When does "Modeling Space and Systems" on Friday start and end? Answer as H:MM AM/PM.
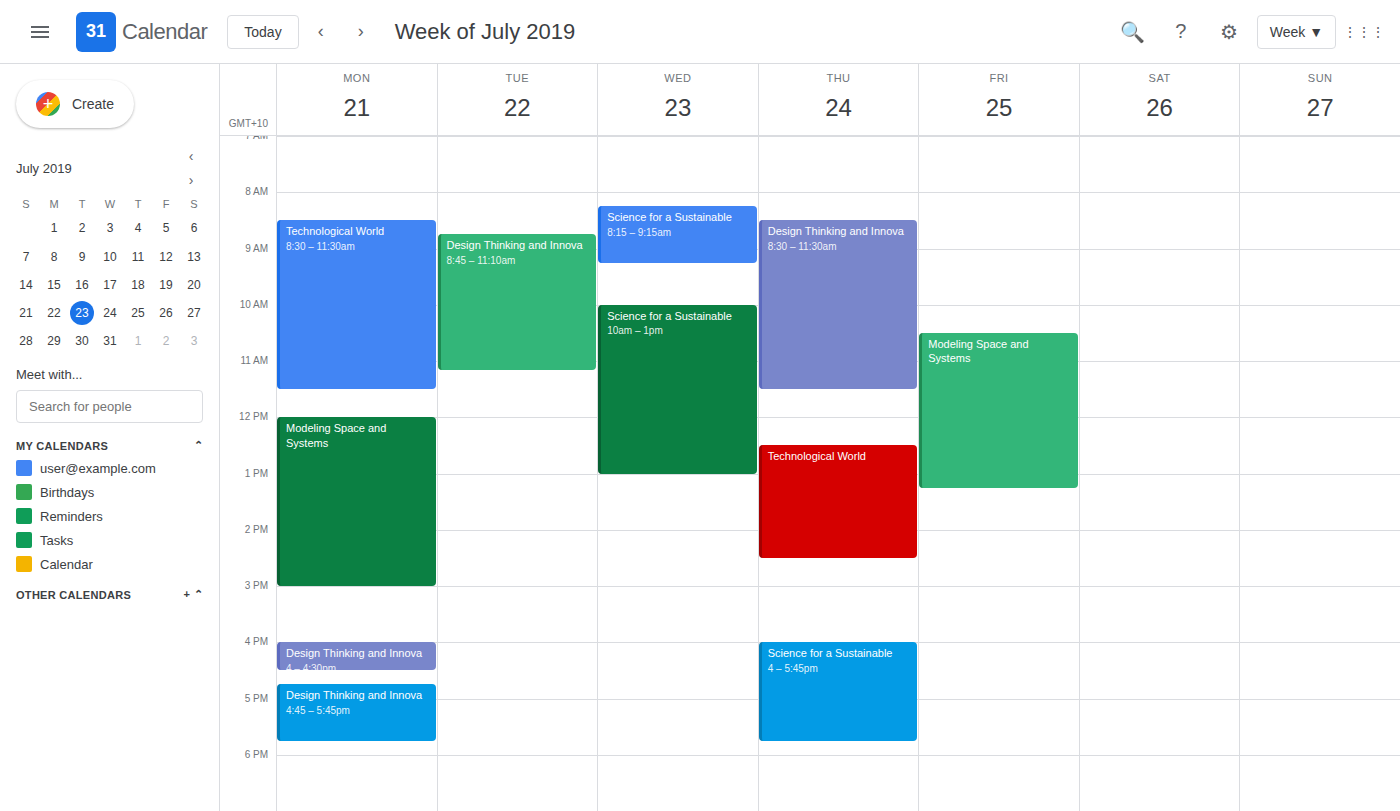
10:30 AM to 1:15 PM